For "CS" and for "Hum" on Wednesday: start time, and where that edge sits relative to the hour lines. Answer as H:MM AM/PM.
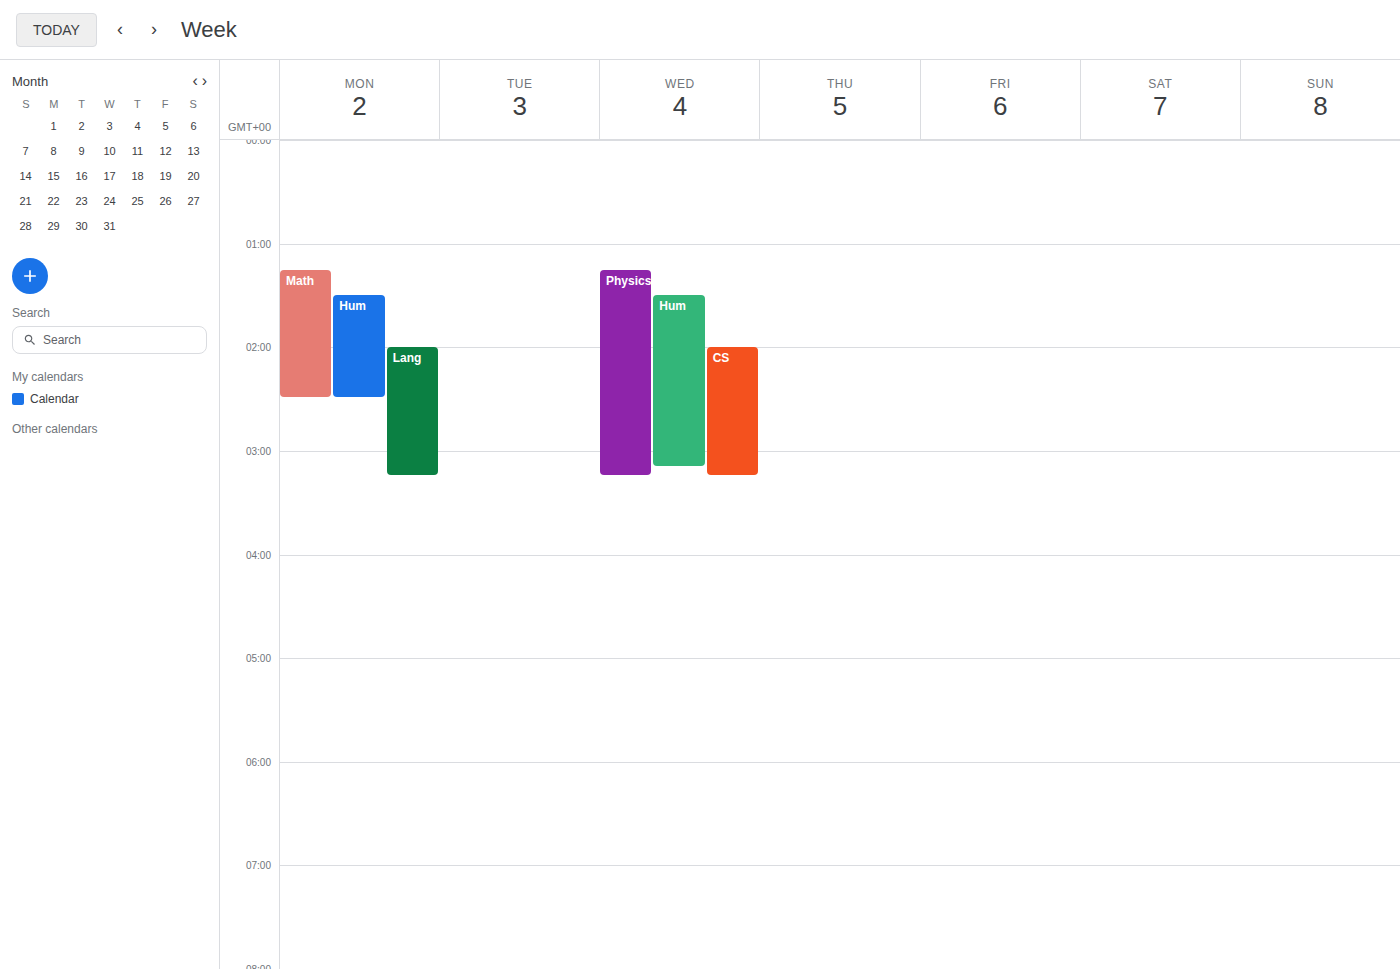
"CS": 2:00 AM, exactly on the 2 AM line. "Hum": 1:30 AM, halfway between the 1 AM and 2 AM lines.